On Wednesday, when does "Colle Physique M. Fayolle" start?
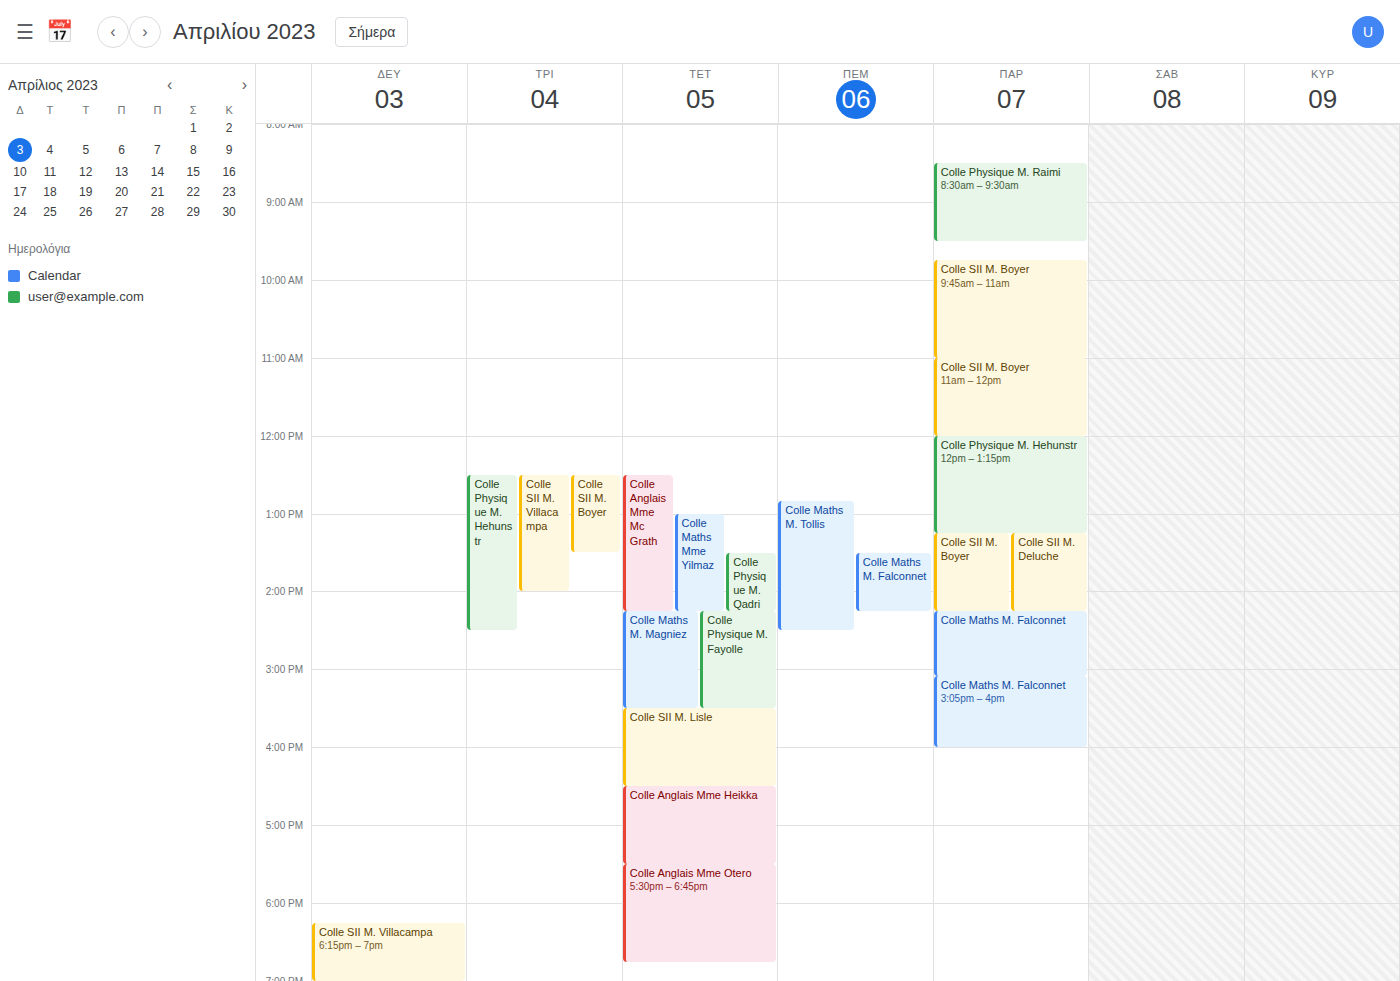
2:15 PM